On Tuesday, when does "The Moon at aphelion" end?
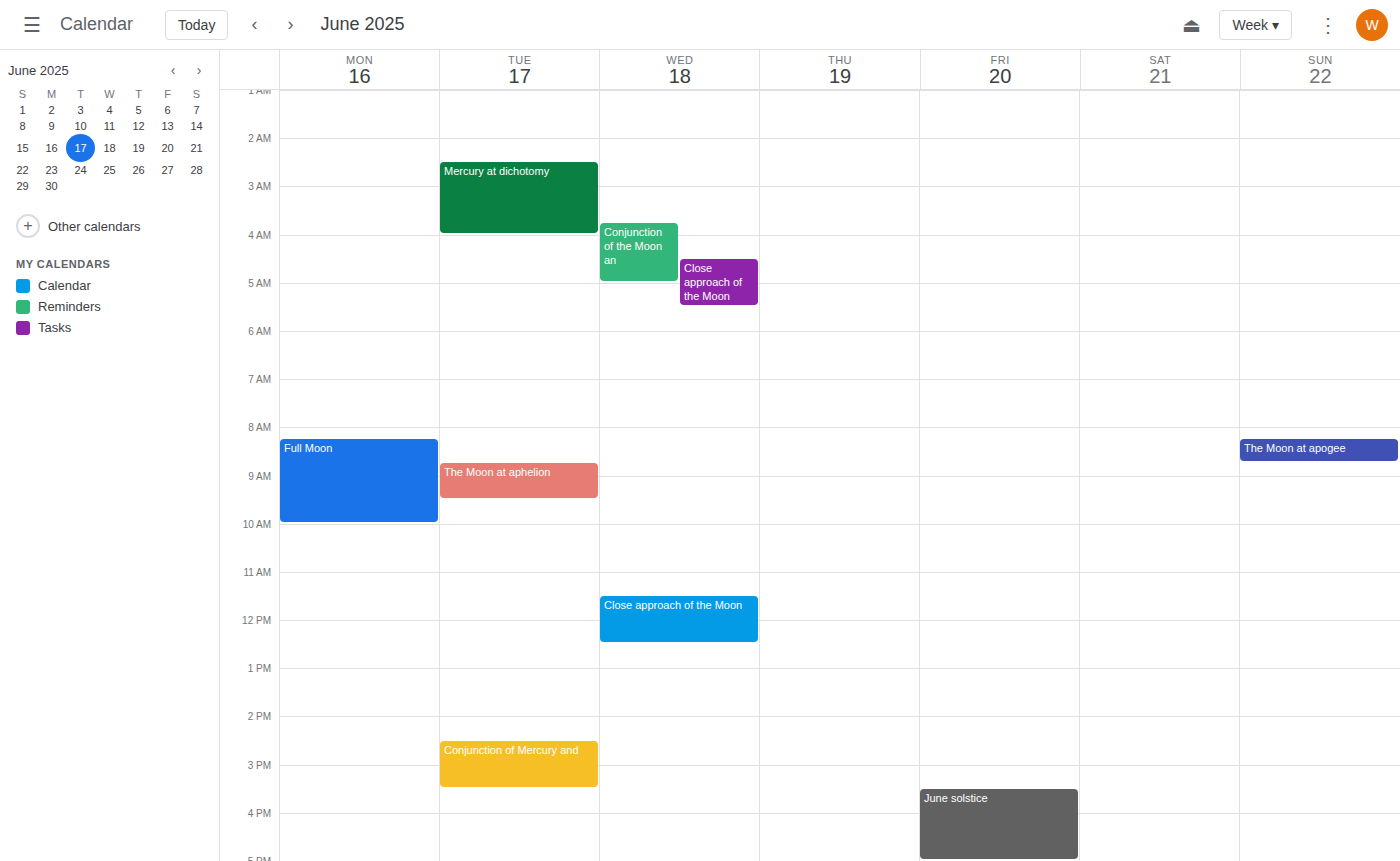
9:30 AM